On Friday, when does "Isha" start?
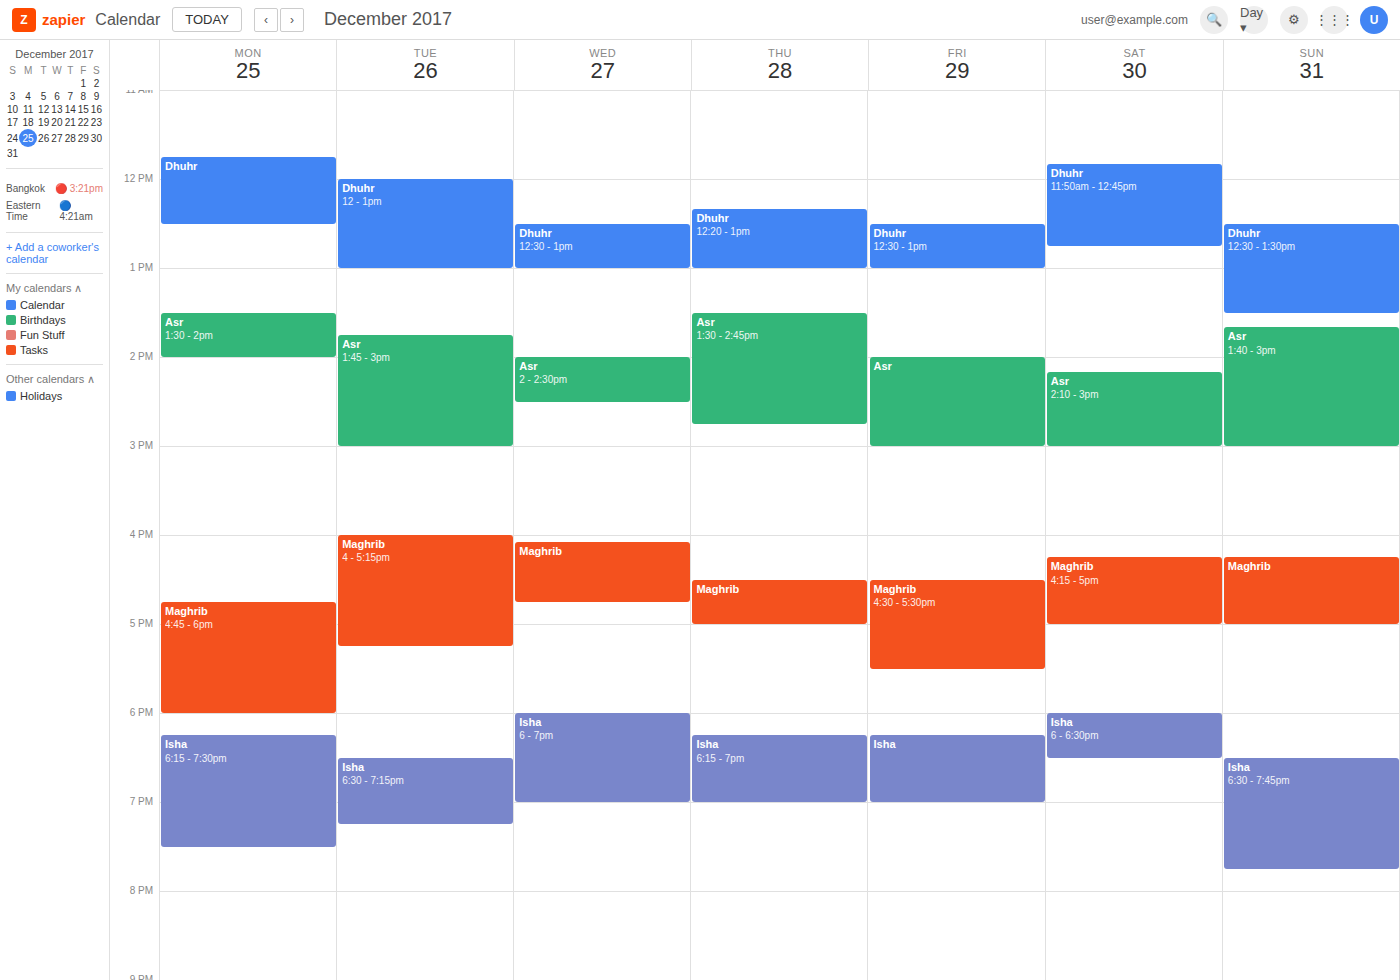
6:15 PM